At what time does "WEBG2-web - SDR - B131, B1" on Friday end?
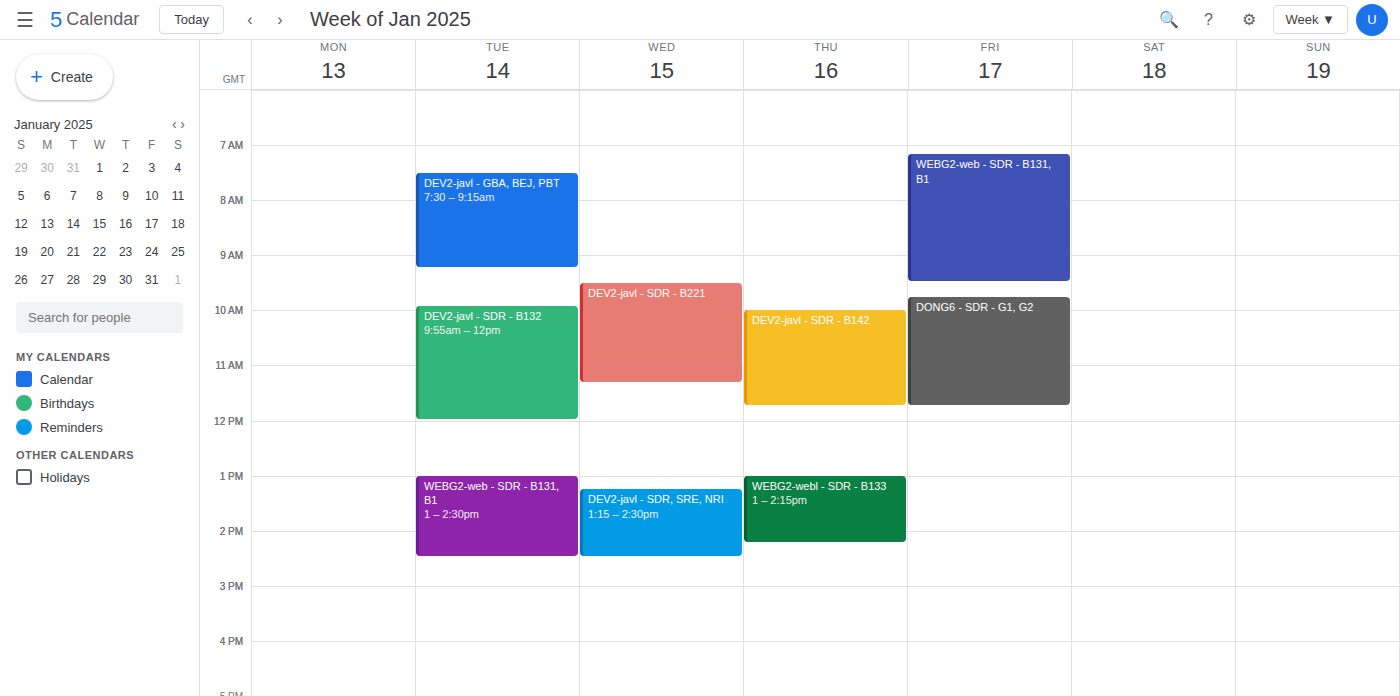
9:30 AM